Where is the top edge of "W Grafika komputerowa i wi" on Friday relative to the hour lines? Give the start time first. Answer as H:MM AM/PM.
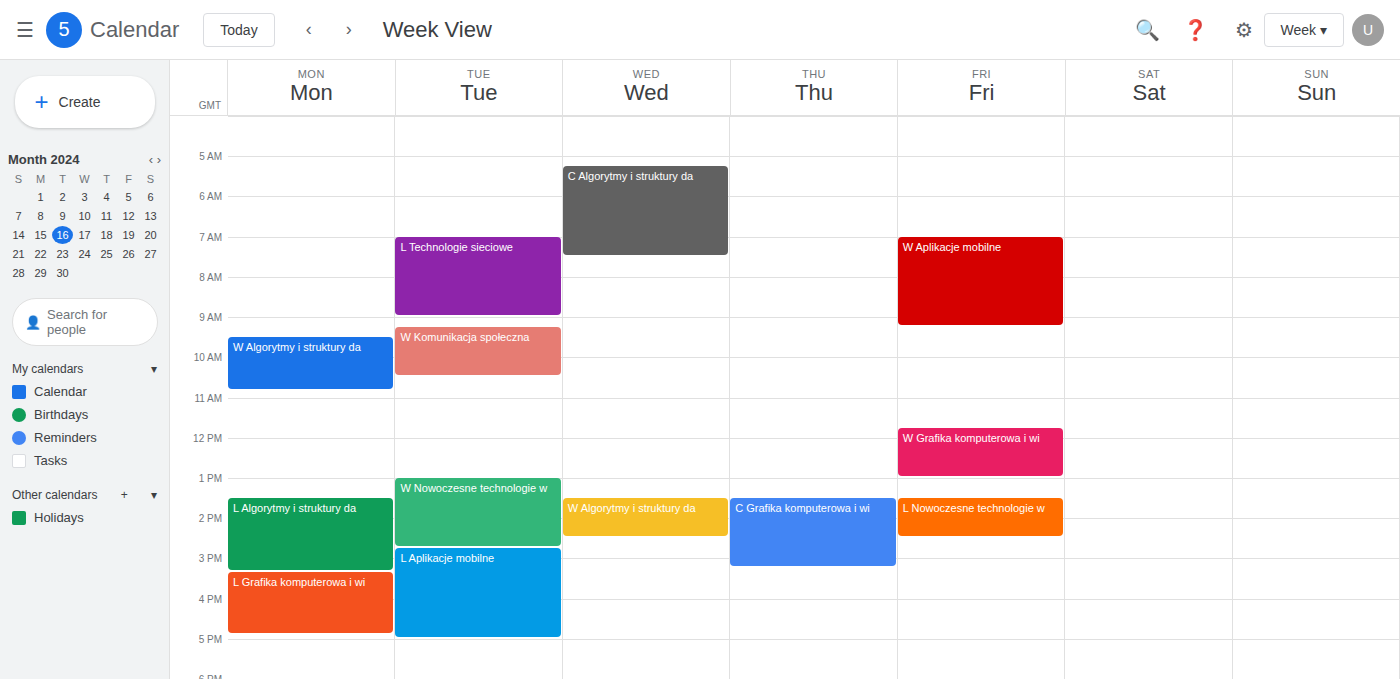
11:45 AM -- neither: three quarters of the way from the 11 AM line to the 12 PM line.